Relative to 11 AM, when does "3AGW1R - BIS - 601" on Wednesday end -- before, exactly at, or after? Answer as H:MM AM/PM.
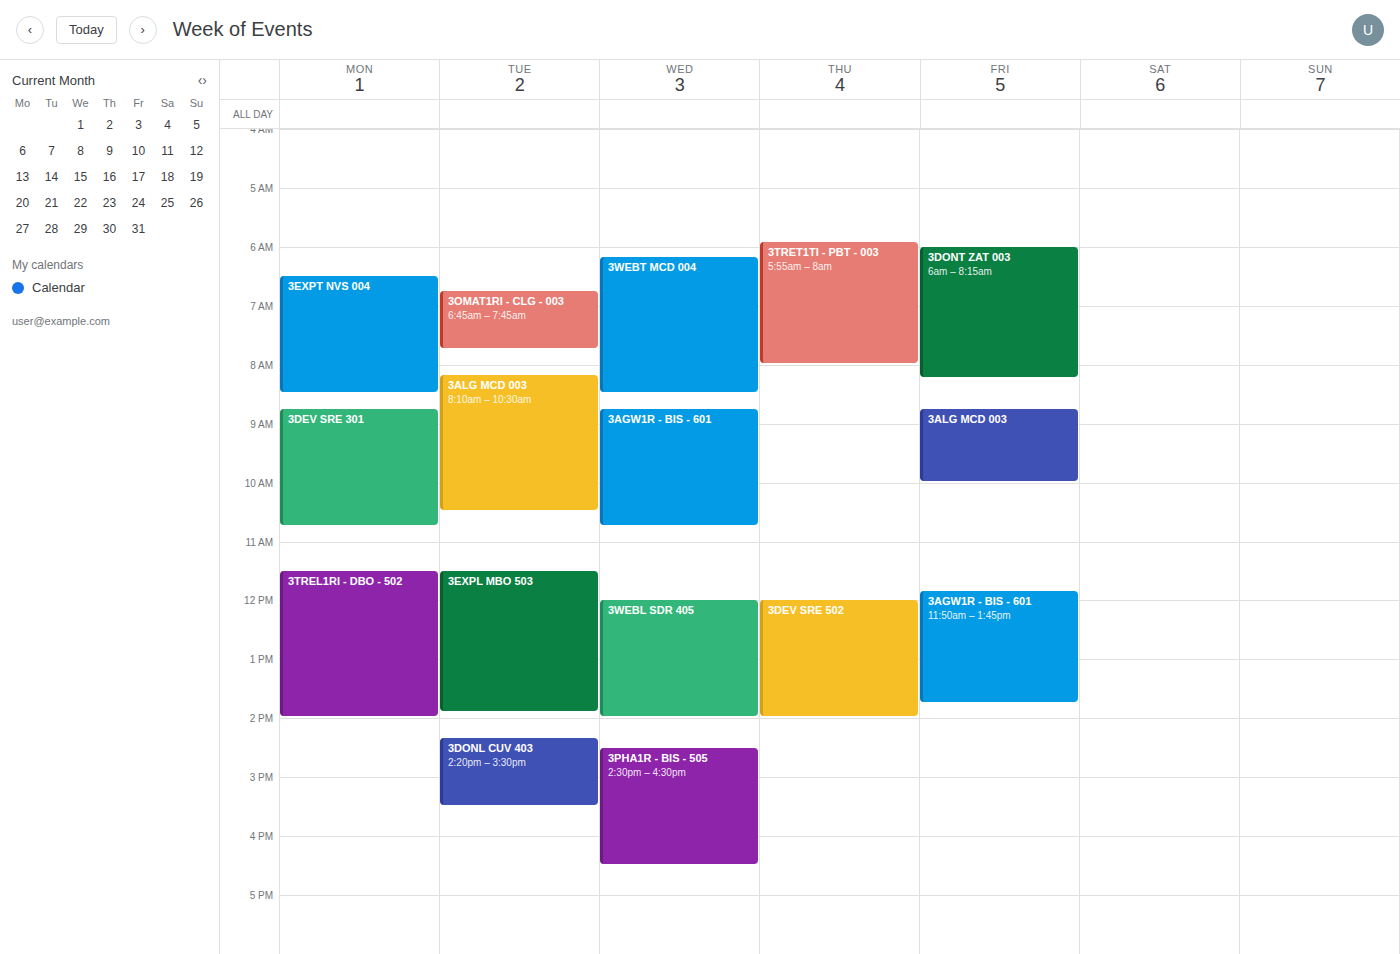
10:45 AM -- before 11 AM, 15 minutes above the 11 AM line.